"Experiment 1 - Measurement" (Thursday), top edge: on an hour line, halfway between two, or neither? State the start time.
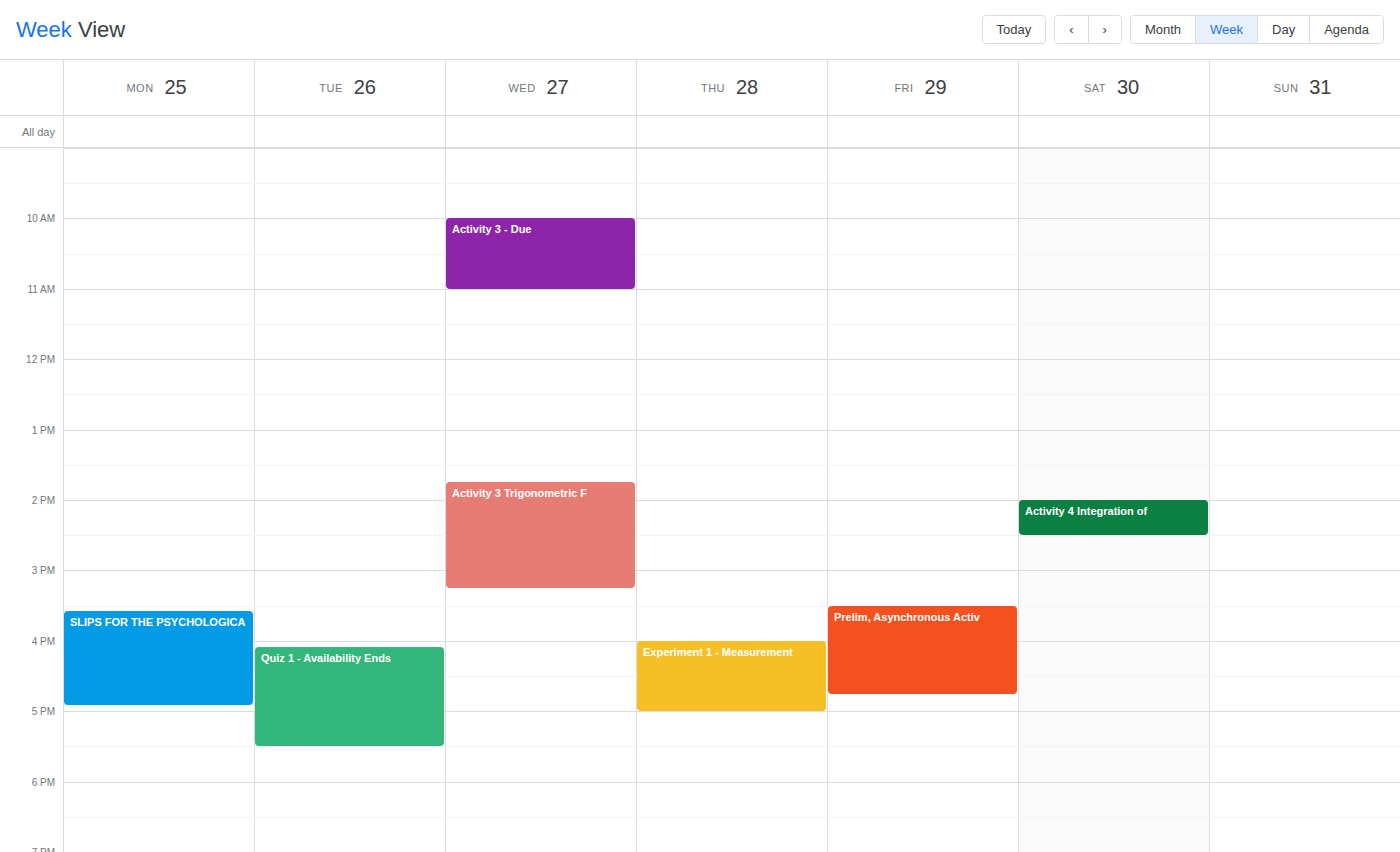
4:00 PM -- exactly on the 4 PM line.